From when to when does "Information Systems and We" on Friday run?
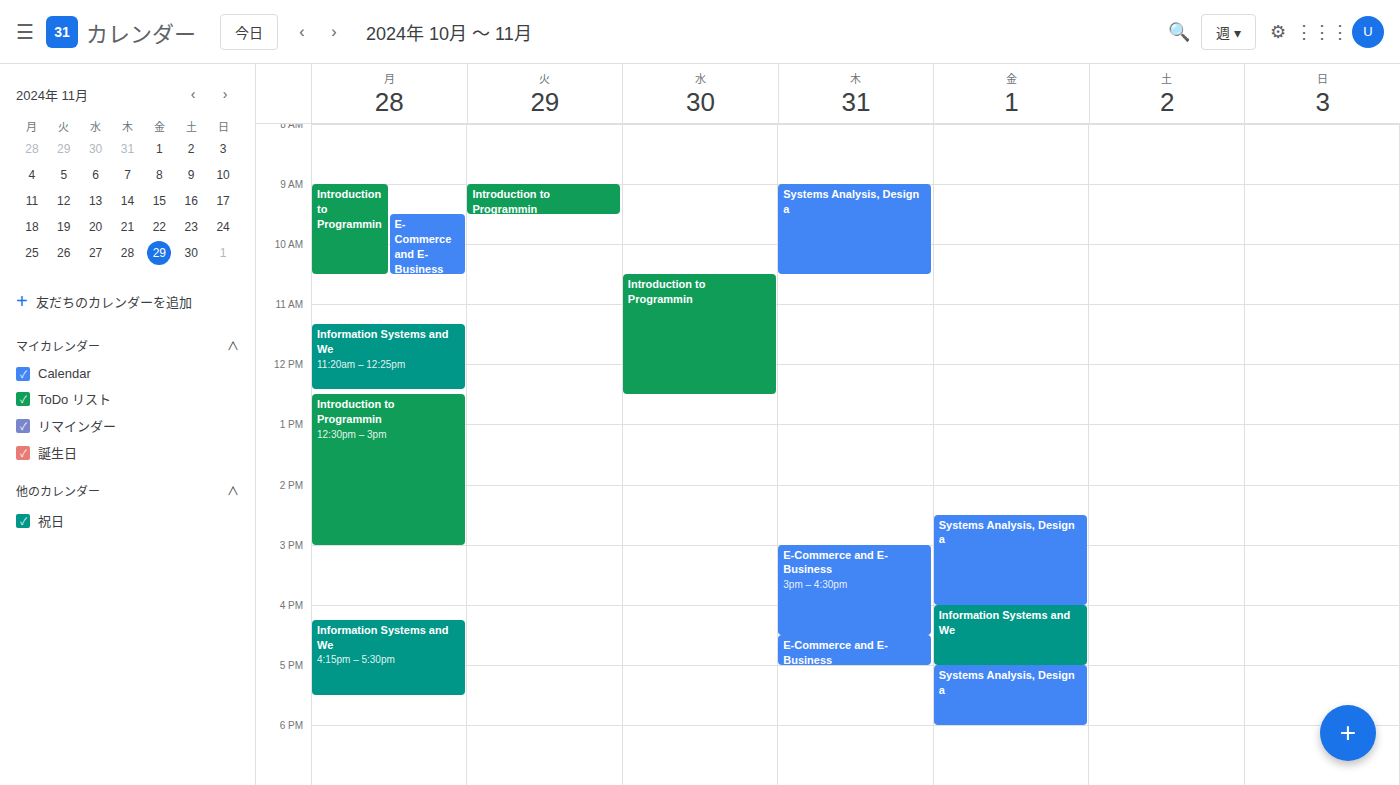
4:00 PM to 5:00 PM